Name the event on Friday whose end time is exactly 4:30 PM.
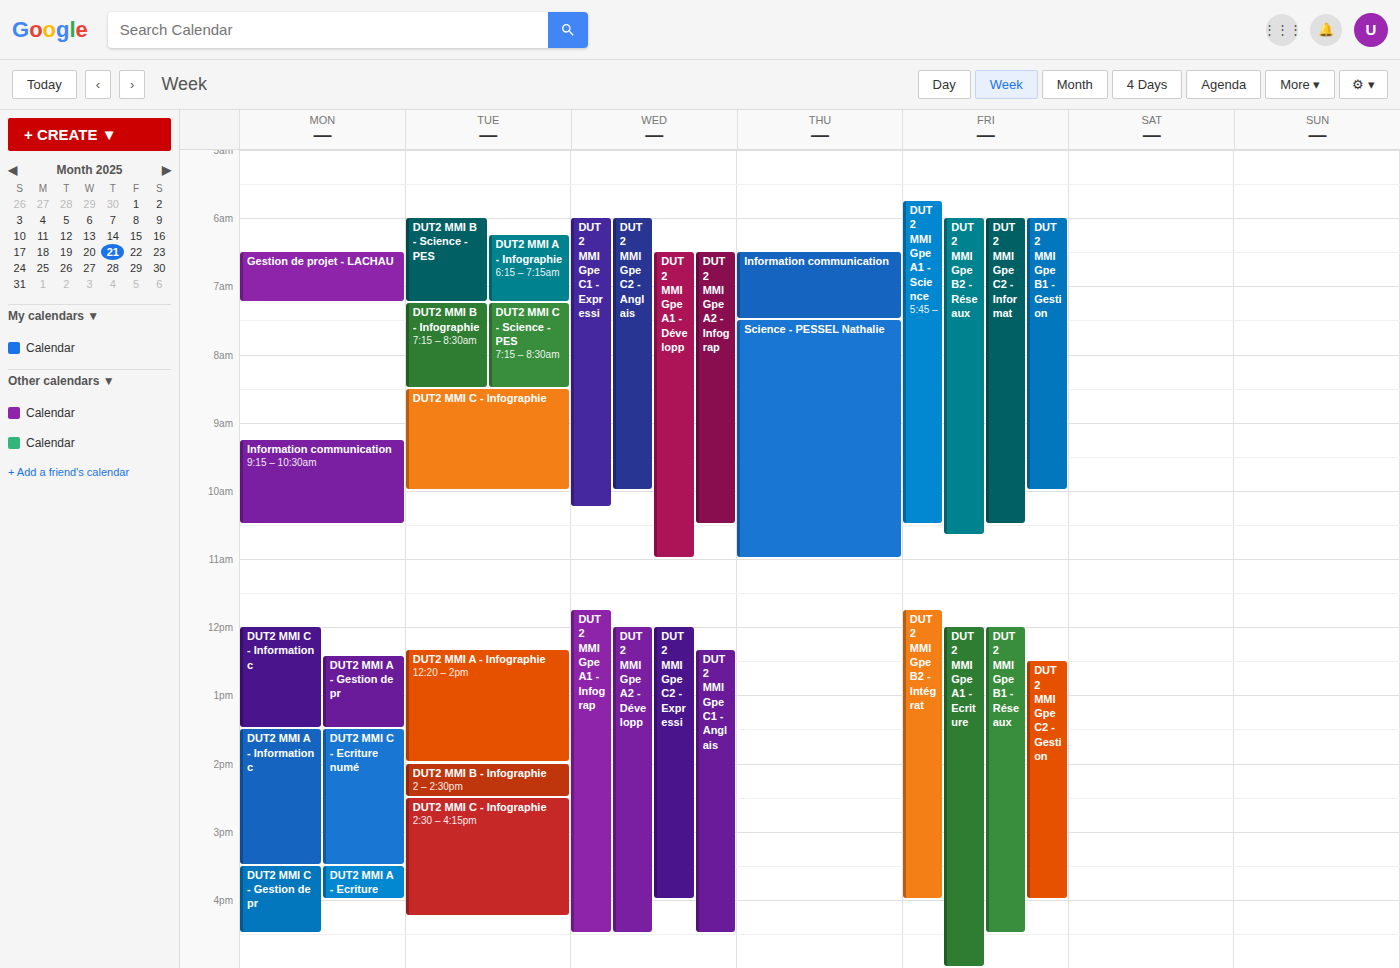
"DUT2 MMI Gpe B1 - Réseaux"